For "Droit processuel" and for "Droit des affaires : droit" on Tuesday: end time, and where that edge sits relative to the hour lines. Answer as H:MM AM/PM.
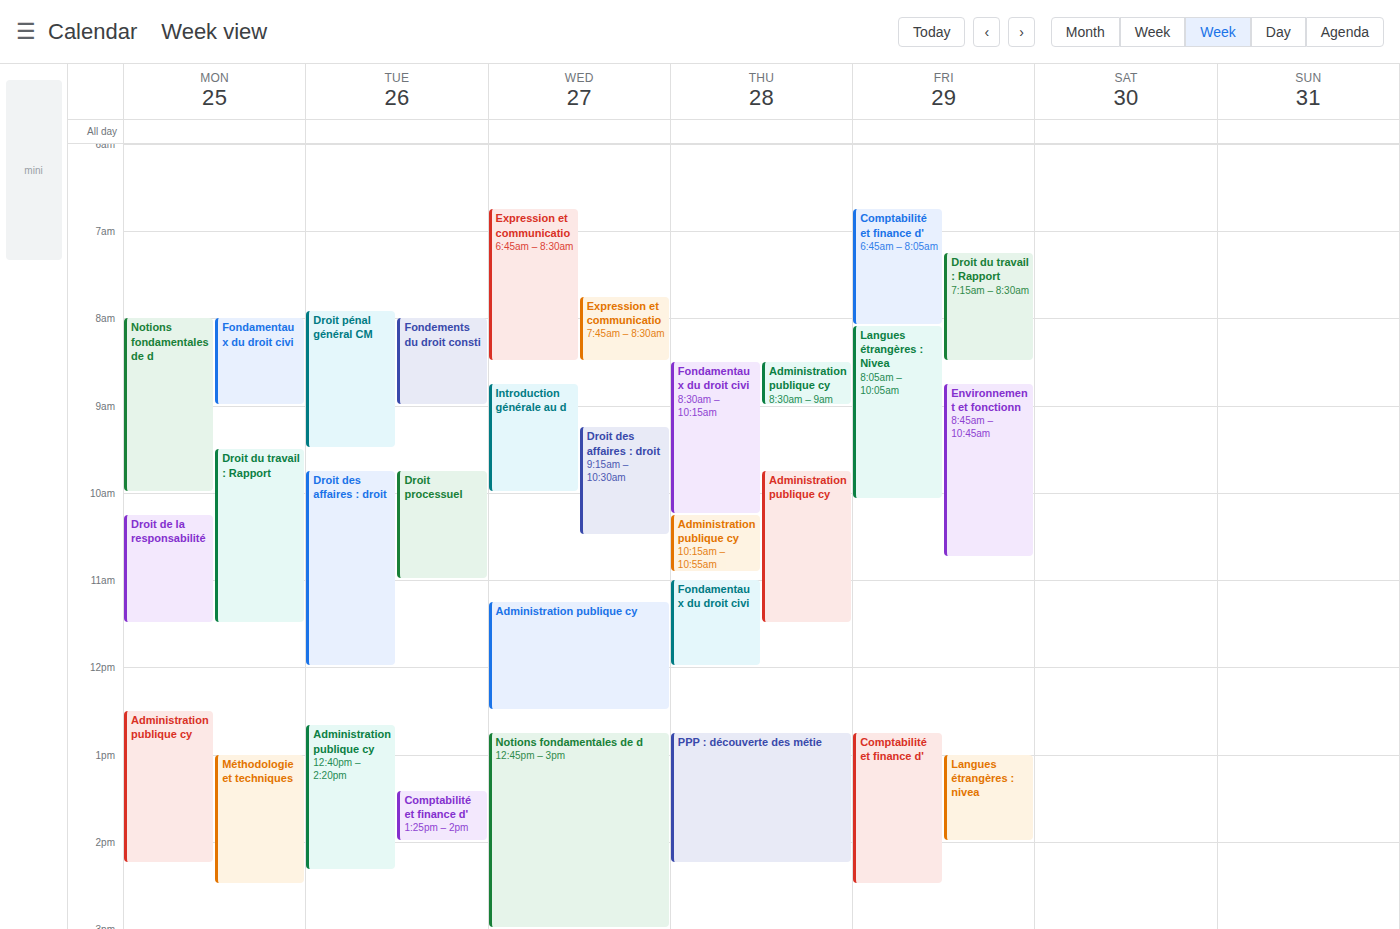
"Droit processuel": 11:00 AM, exactly on the 11 AM line. "Droit des affaires : droit": 12:00 PM, exactly on the 12 PM line.